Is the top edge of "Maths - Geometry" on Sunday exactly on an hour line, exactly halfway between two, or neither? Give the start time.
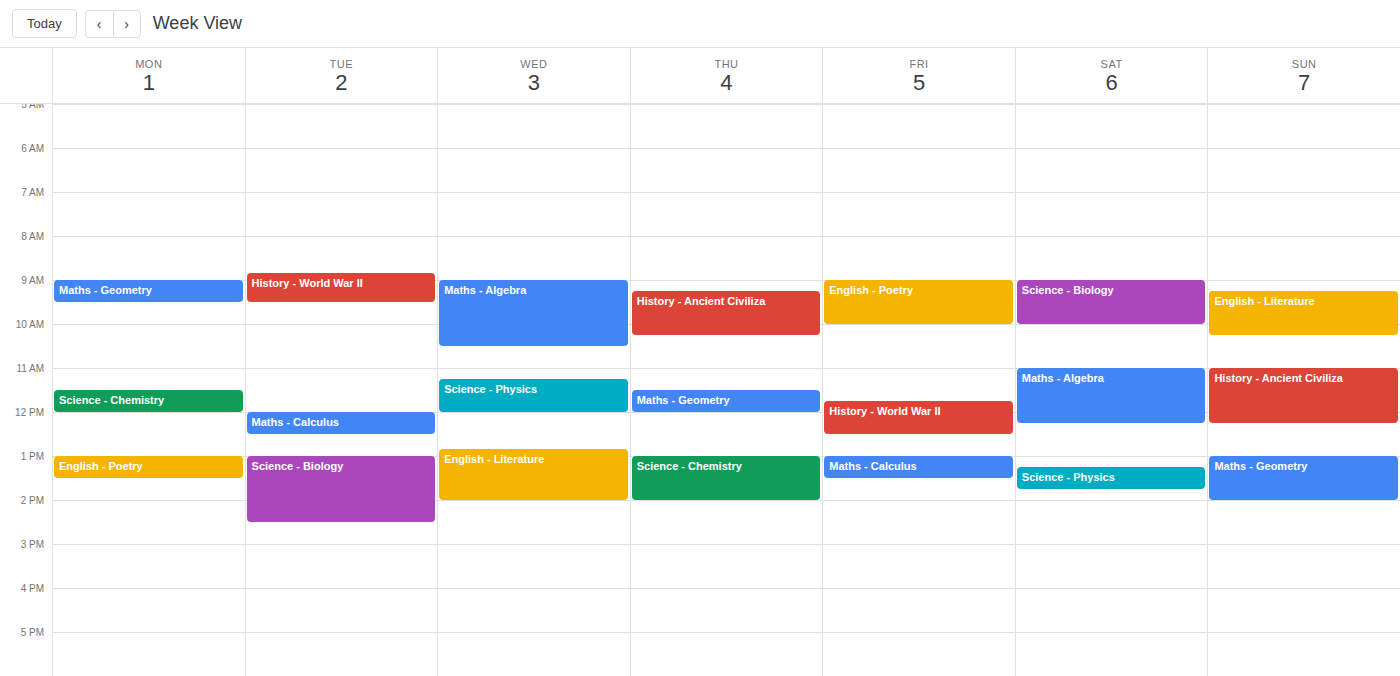
13:00 -- exactly on the 13:00 line.